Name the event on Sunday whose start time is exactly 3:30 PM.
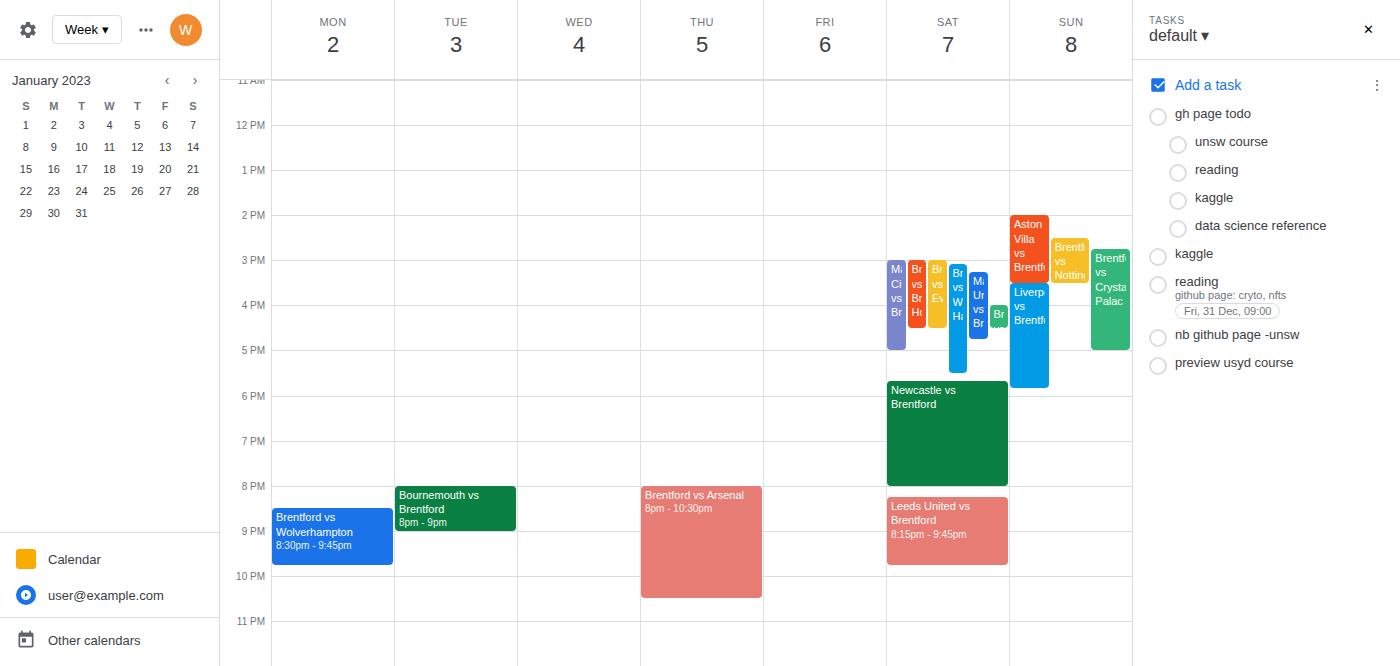
"Liverpool vs Brentford"